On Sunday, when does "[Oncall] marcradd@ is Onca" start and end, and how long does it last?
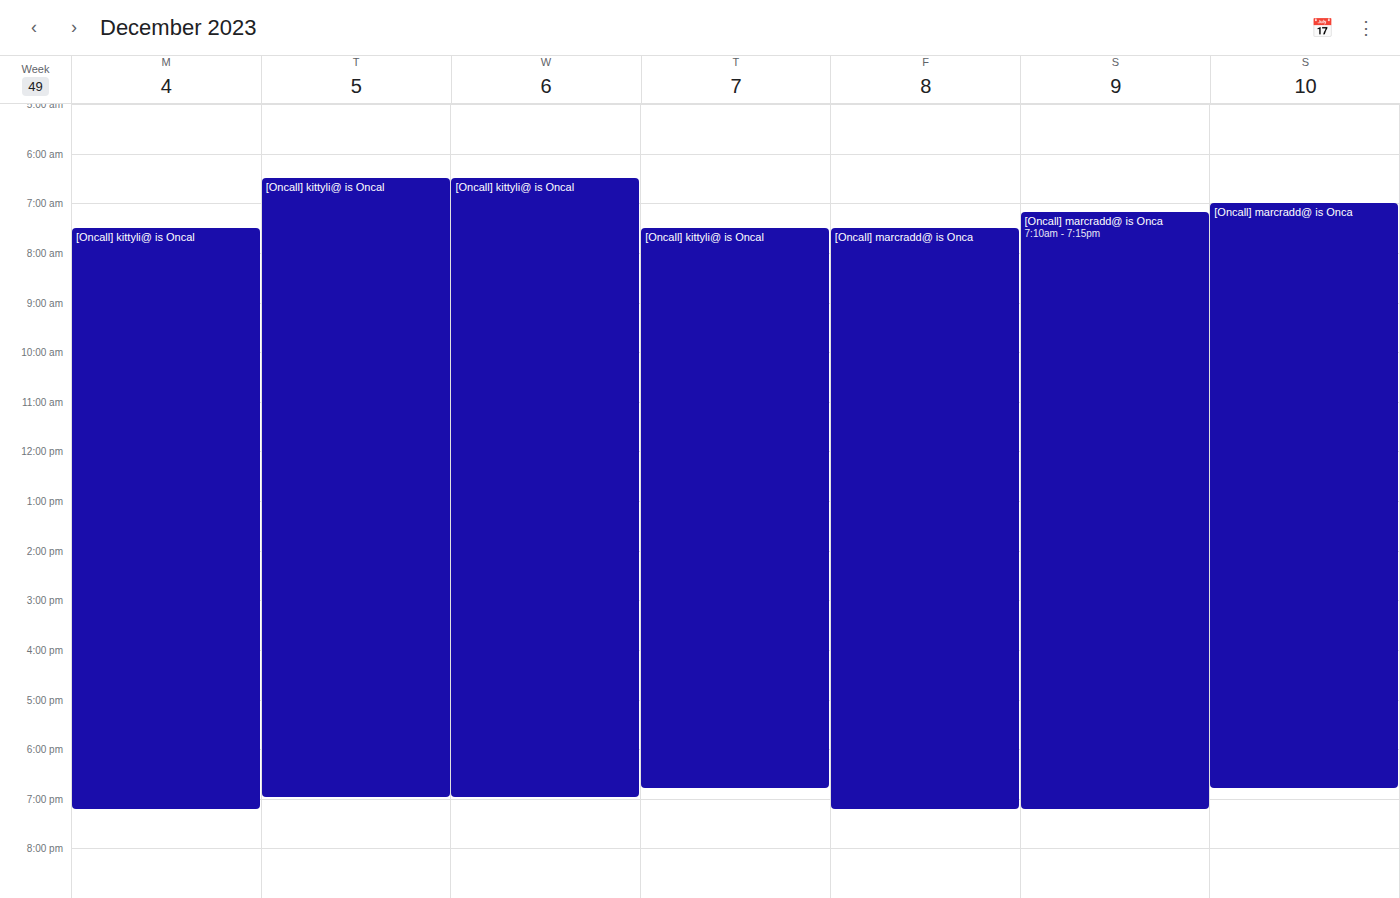
7:00 AM to 6:50 PM, 11 hours 50 minutes